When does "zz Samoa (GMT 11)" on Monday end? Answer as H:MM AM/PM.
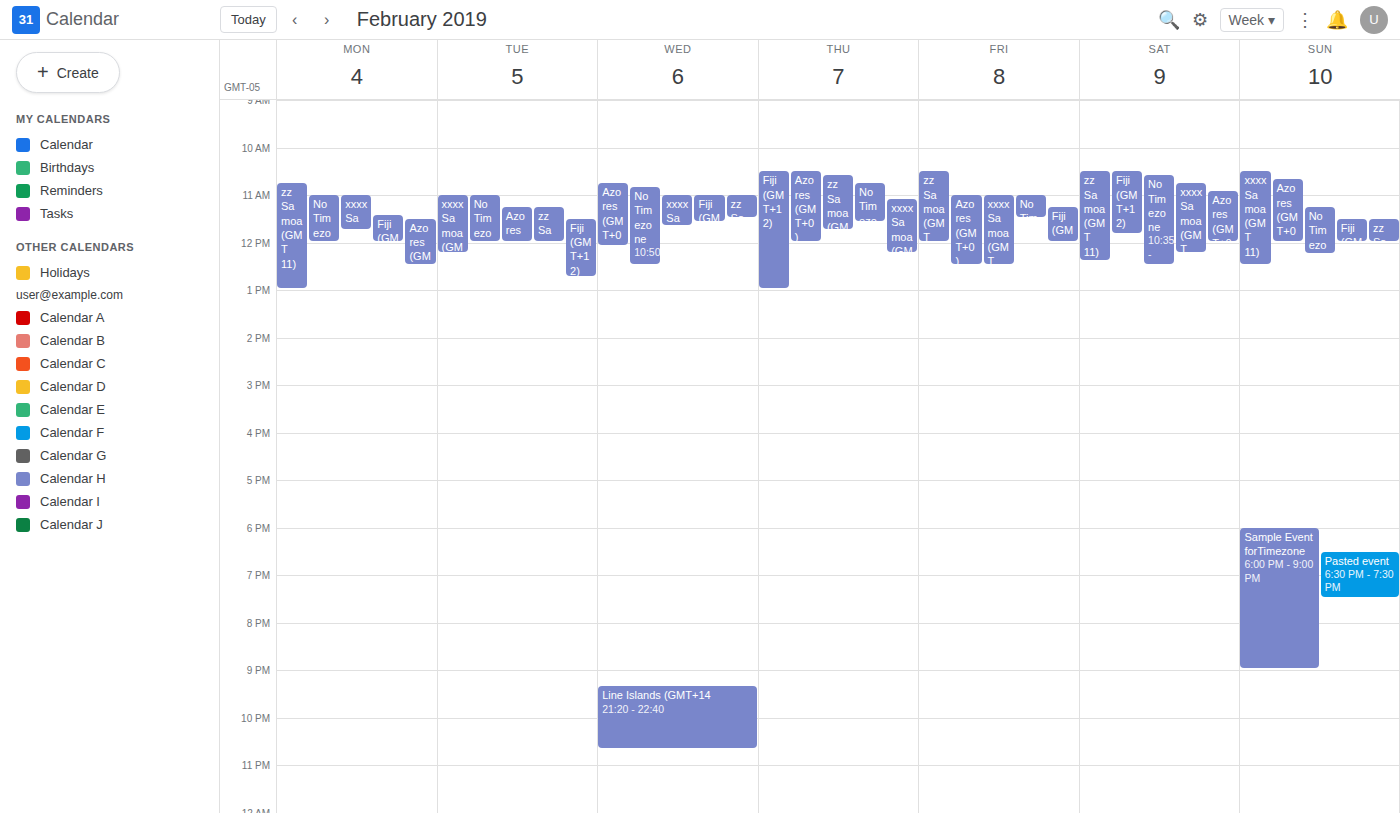
1:00 PM